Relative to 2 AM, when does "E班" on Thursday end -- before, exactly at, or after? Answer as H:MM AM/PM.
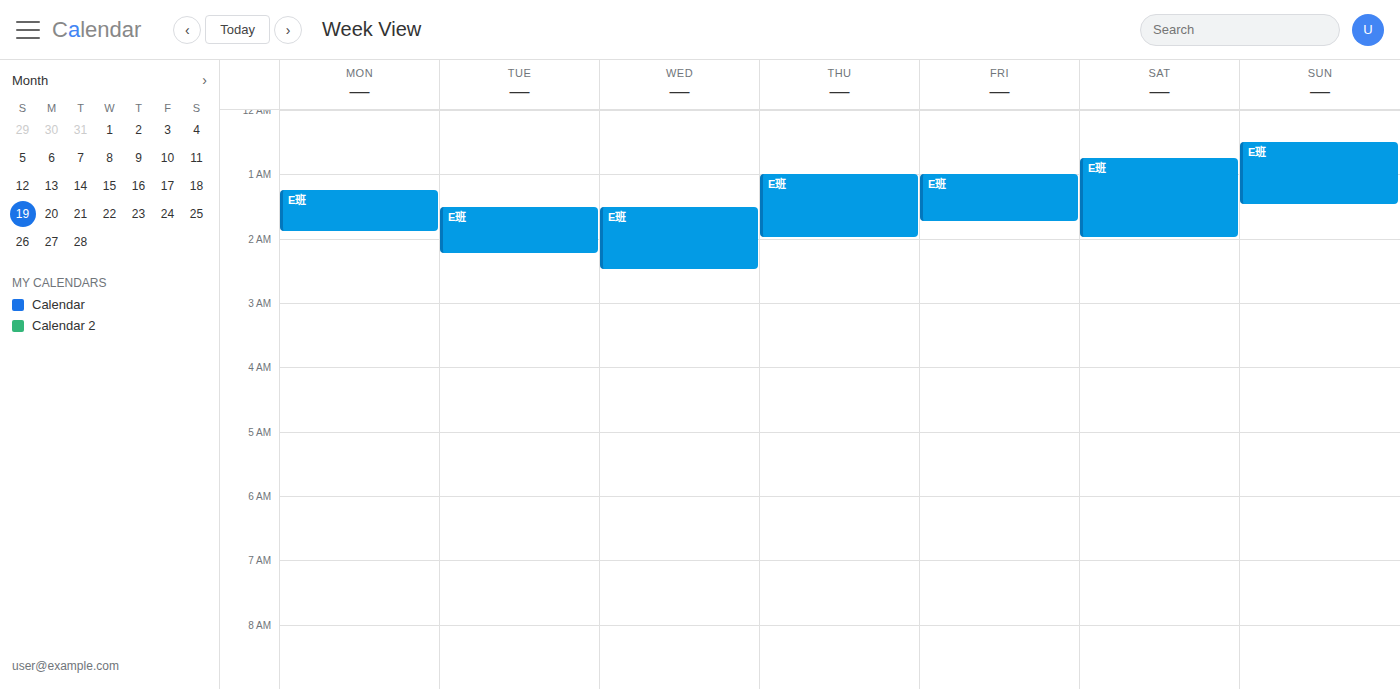
2:00 AM -- exactly at 2 AM, on the 2 AM line.